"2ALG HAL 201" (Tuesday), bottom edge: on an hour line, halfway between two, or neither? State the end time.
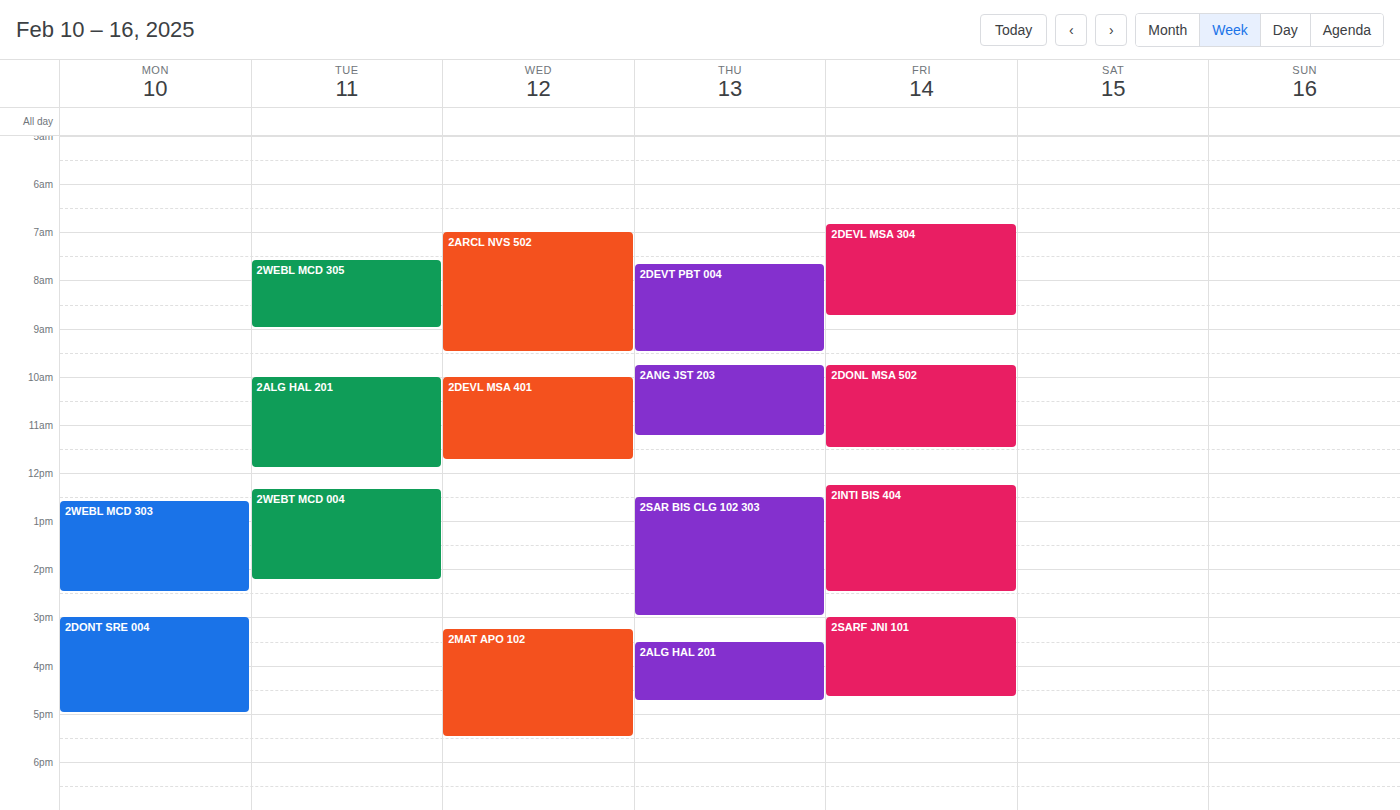
11:55 AM -- neither: 55 minutes below the 11 AM line and 5 minutes above the 12 PM line.